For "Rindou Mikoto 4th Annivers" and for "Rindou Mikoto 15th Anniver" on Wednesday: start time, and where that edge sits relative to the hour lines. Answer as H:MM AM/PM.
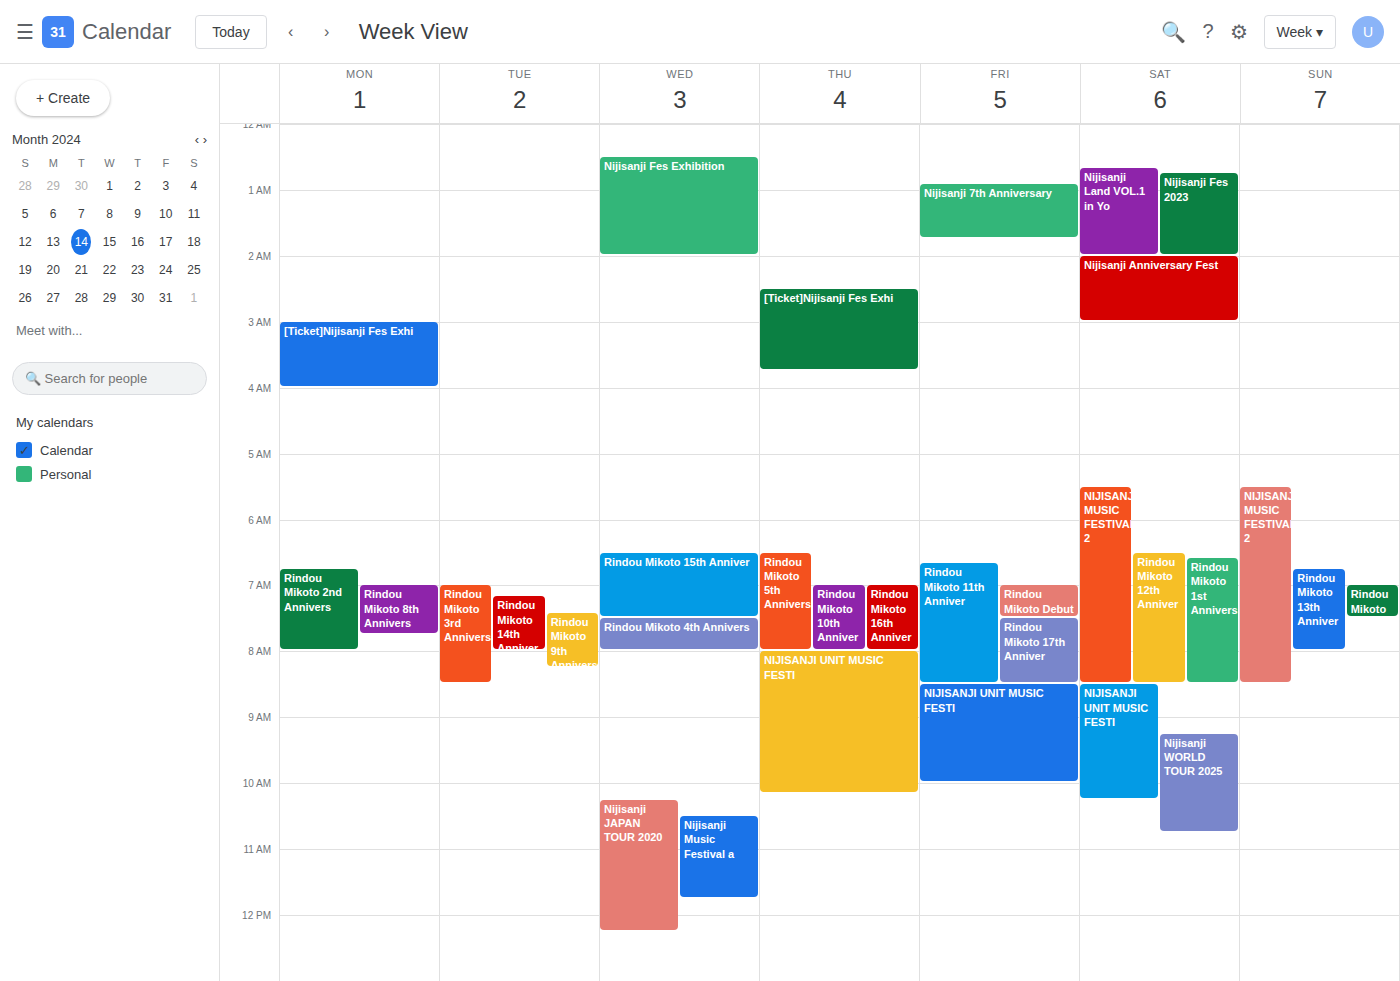
"Rindou Mikoto 4th Annivers": 7:30 AM, halfway between the 7 AM and 8 AM lines. "Rindou Mikoto 15th Anniver": 6:30 AM, halfway between the 6 AM and 7 AM lines.